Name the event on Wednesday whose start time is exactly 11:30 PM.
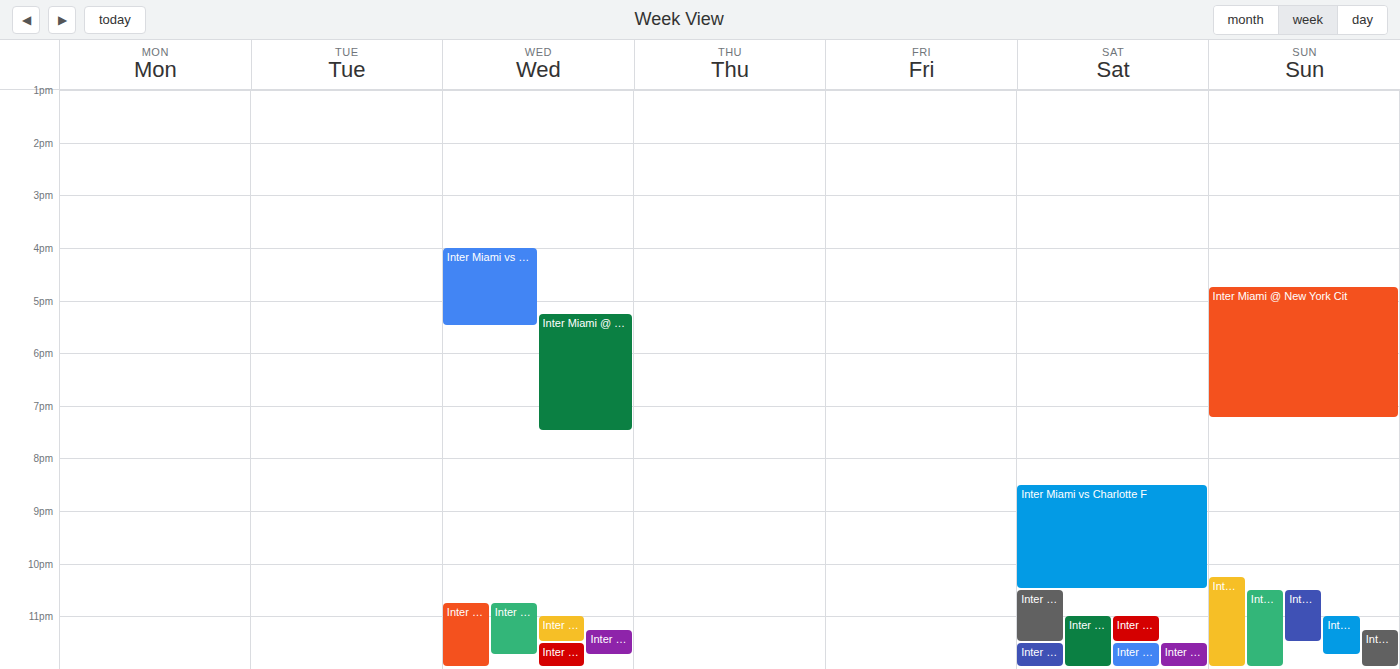
"Inter Miami @ Phila Union"